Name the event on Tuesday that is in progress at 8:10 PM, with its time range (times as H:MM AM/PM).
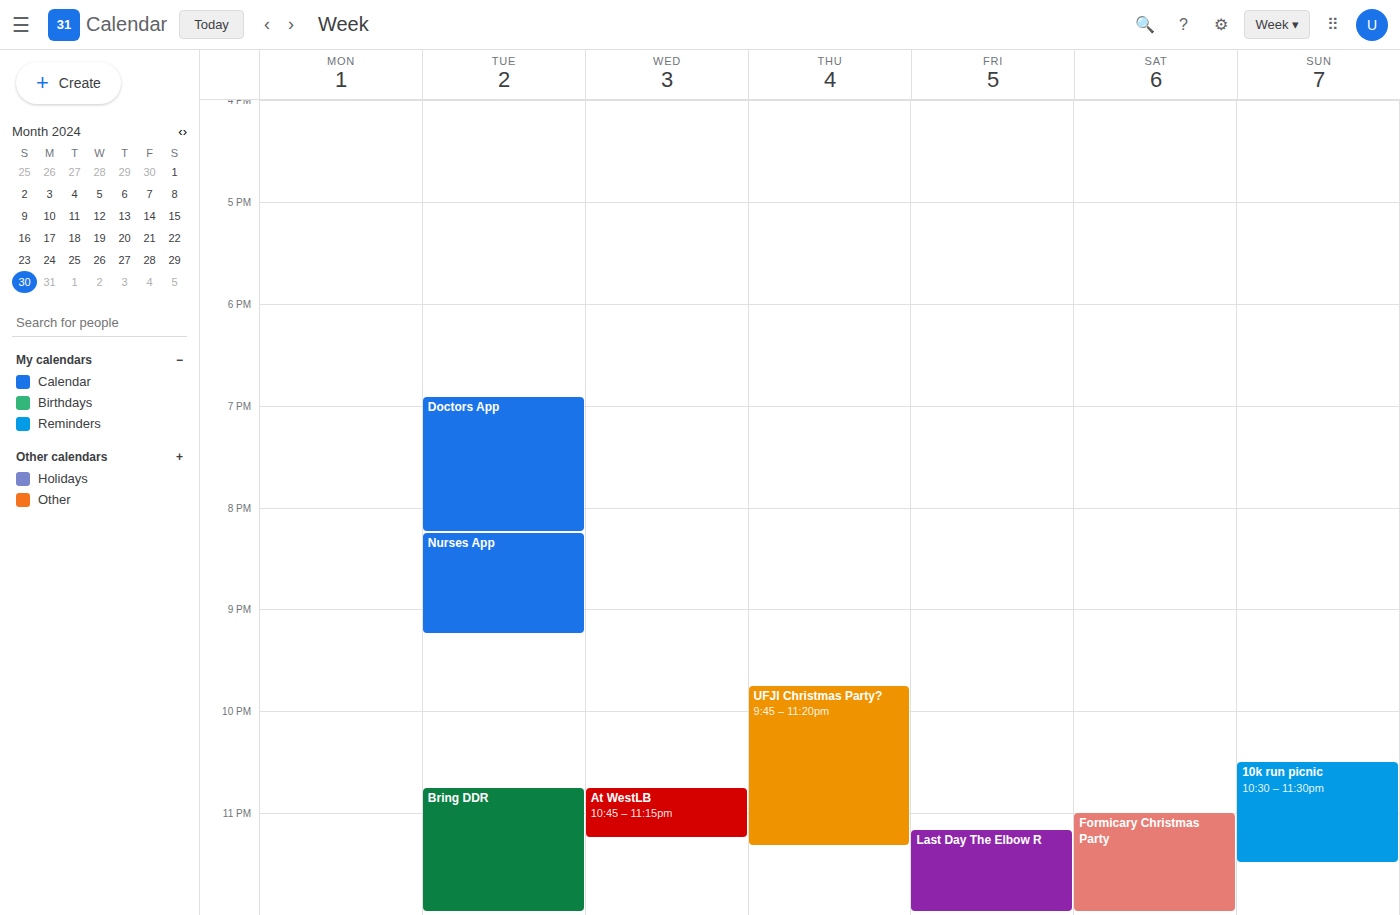
"Doctors App", 6:55 PM to 8:15 PM